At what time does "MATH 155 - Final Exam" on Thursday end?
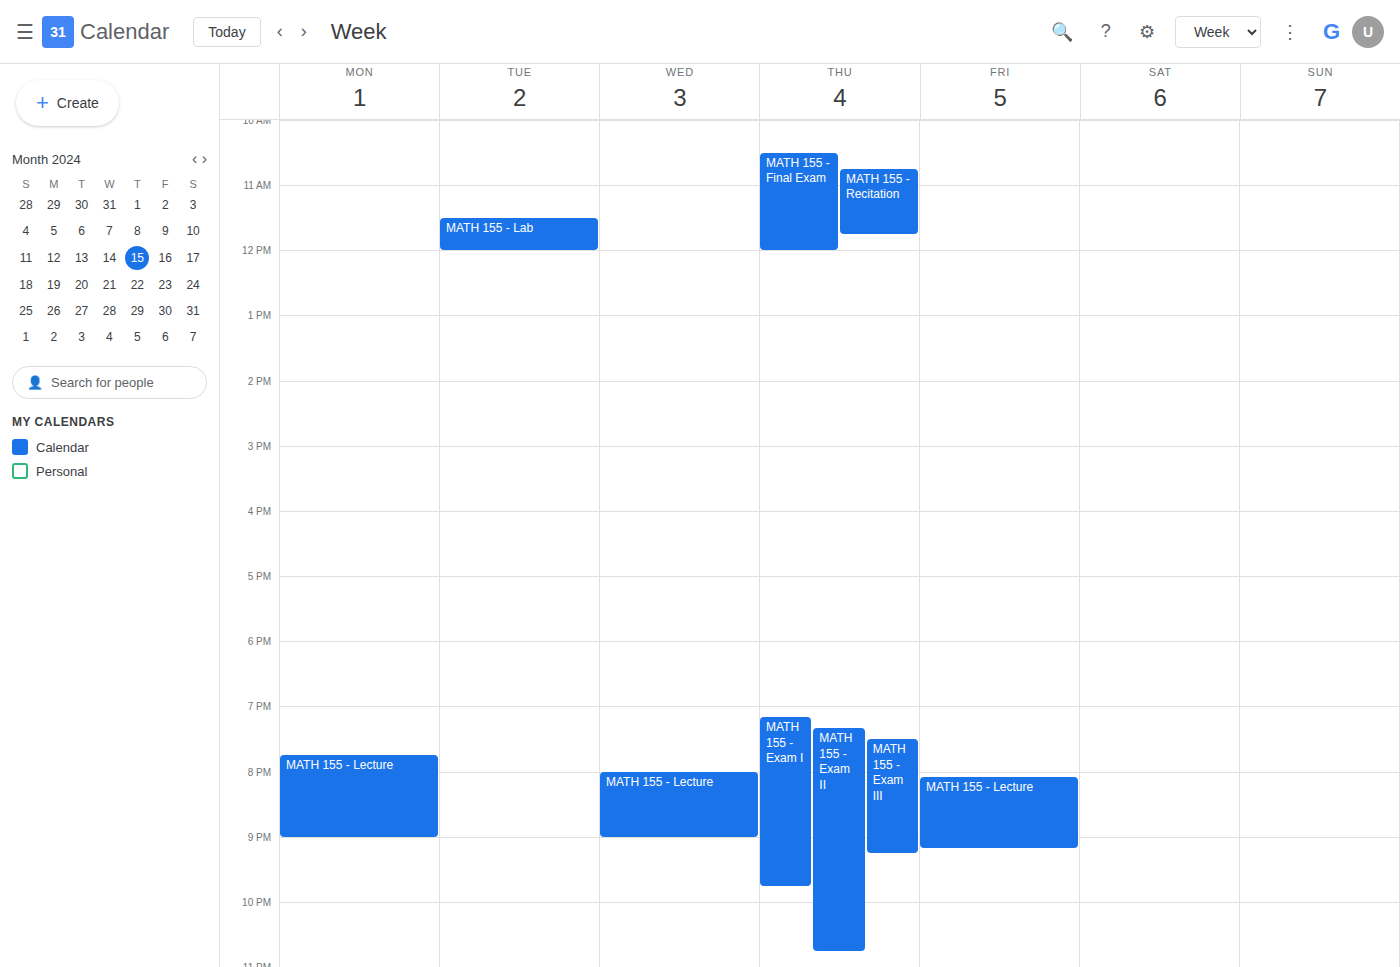
12:00 PM